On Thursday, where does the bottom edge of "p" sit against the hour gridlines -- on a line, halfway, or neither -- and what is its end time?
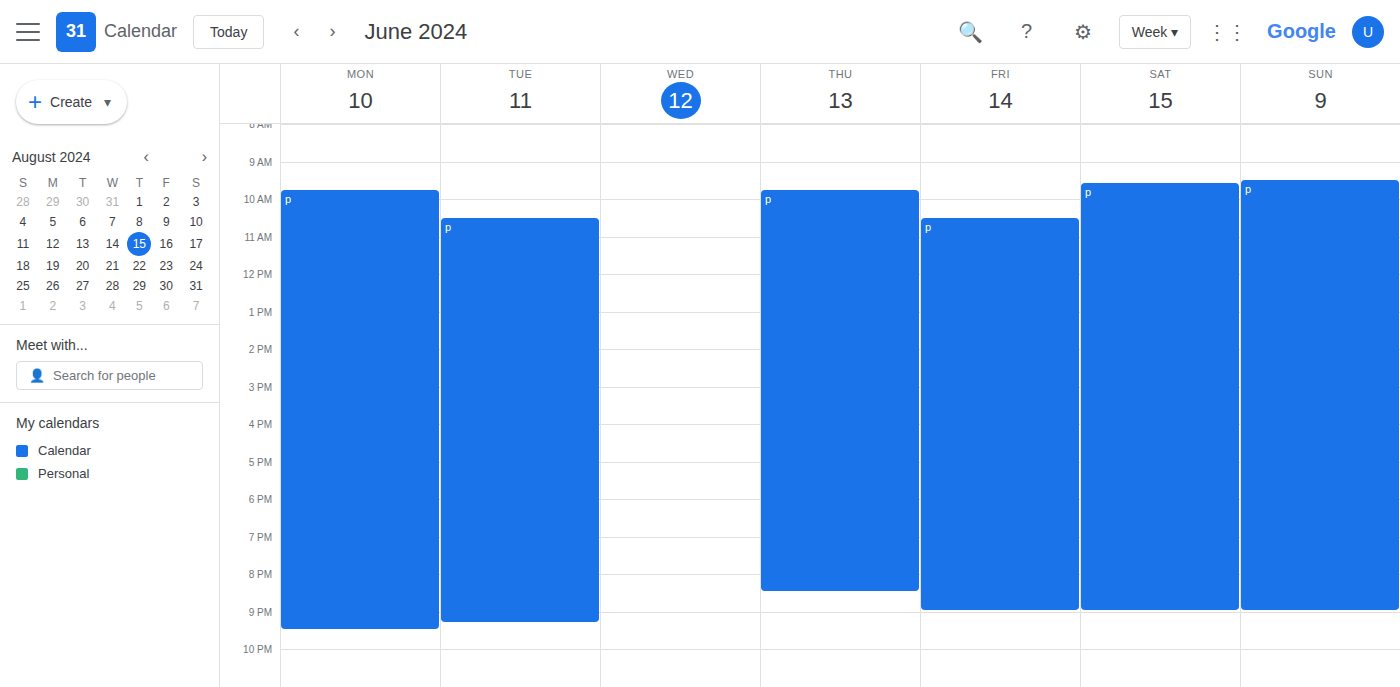
8:30 PM -- halfway between the 8 PM and 9 PM lines.